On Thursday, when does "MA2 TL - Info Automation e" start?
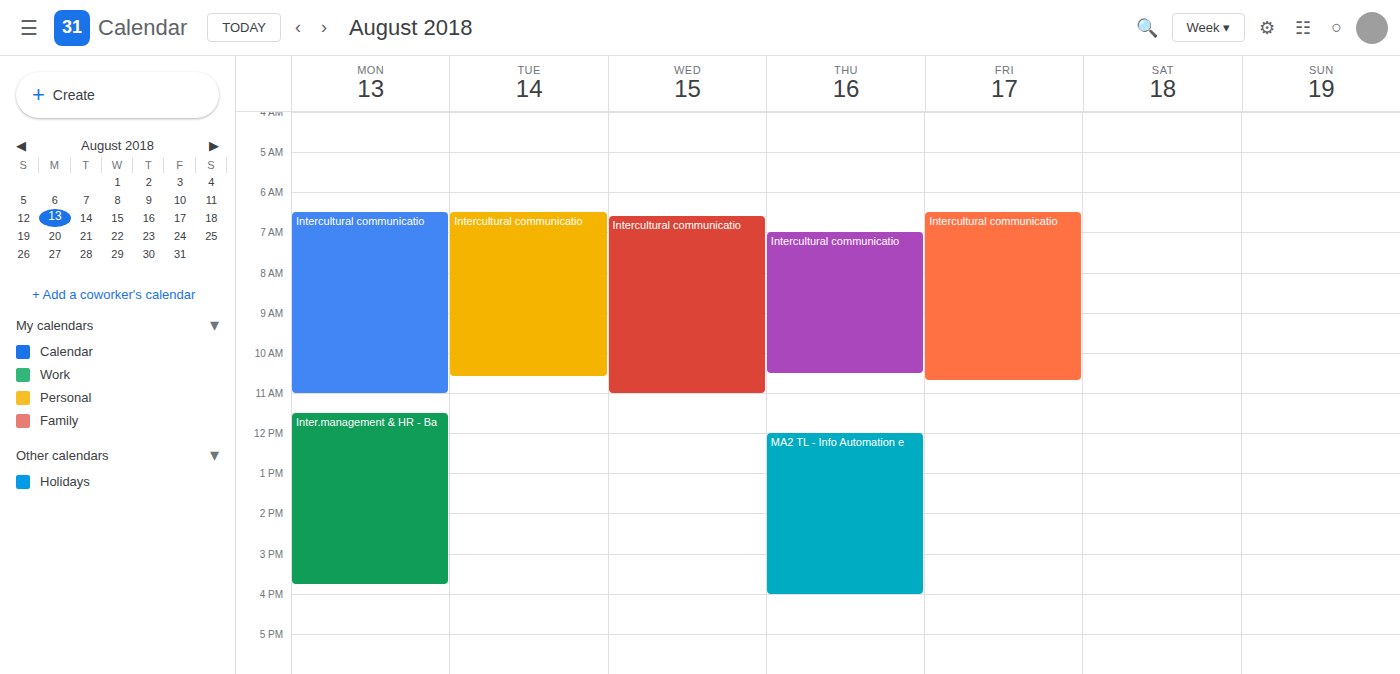
12:00 PM